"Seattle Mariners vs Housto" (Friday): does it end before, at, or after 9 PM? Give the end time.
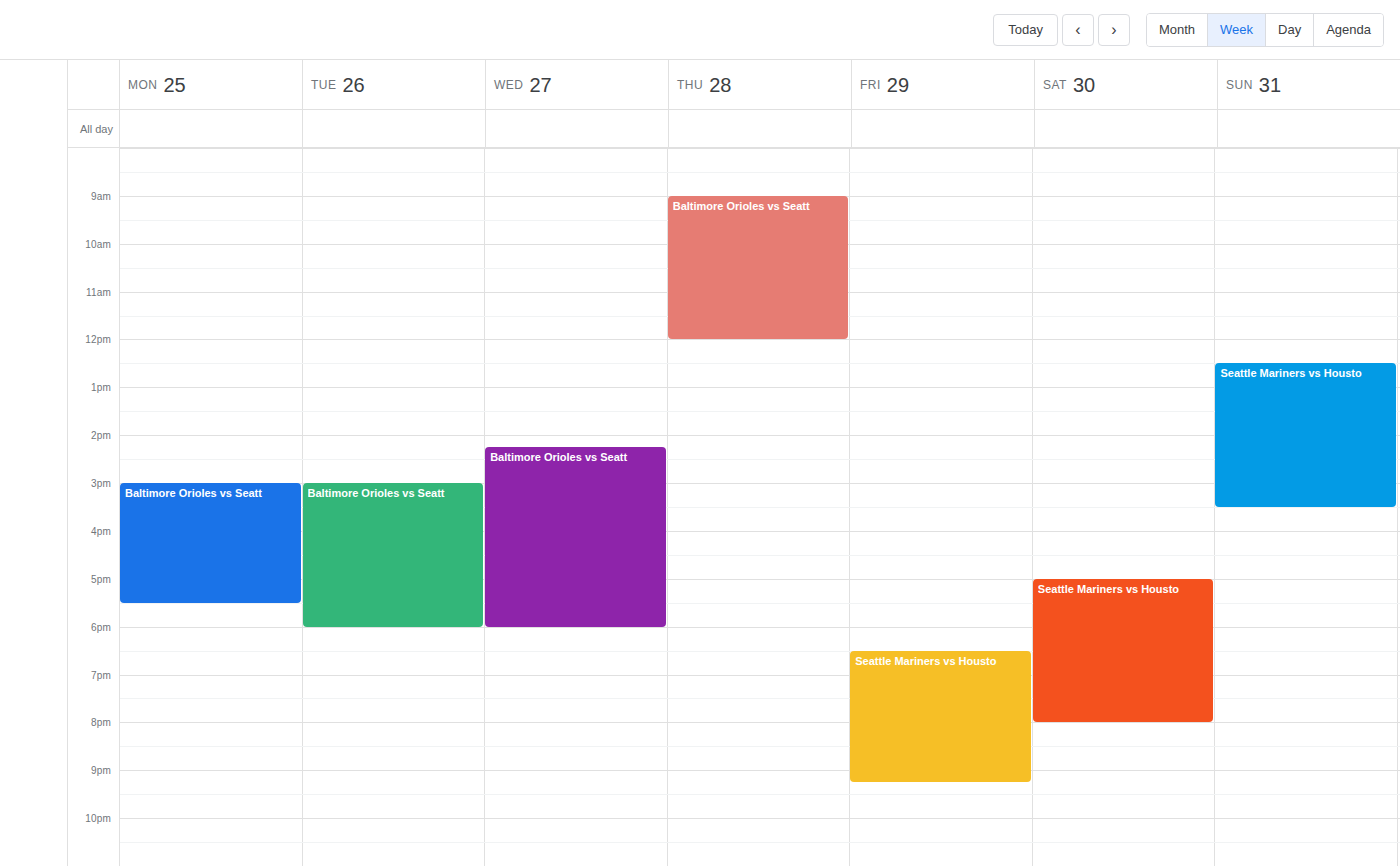
9:15 PM -- after 9 PM, 15 minutes below the 9 PM line.